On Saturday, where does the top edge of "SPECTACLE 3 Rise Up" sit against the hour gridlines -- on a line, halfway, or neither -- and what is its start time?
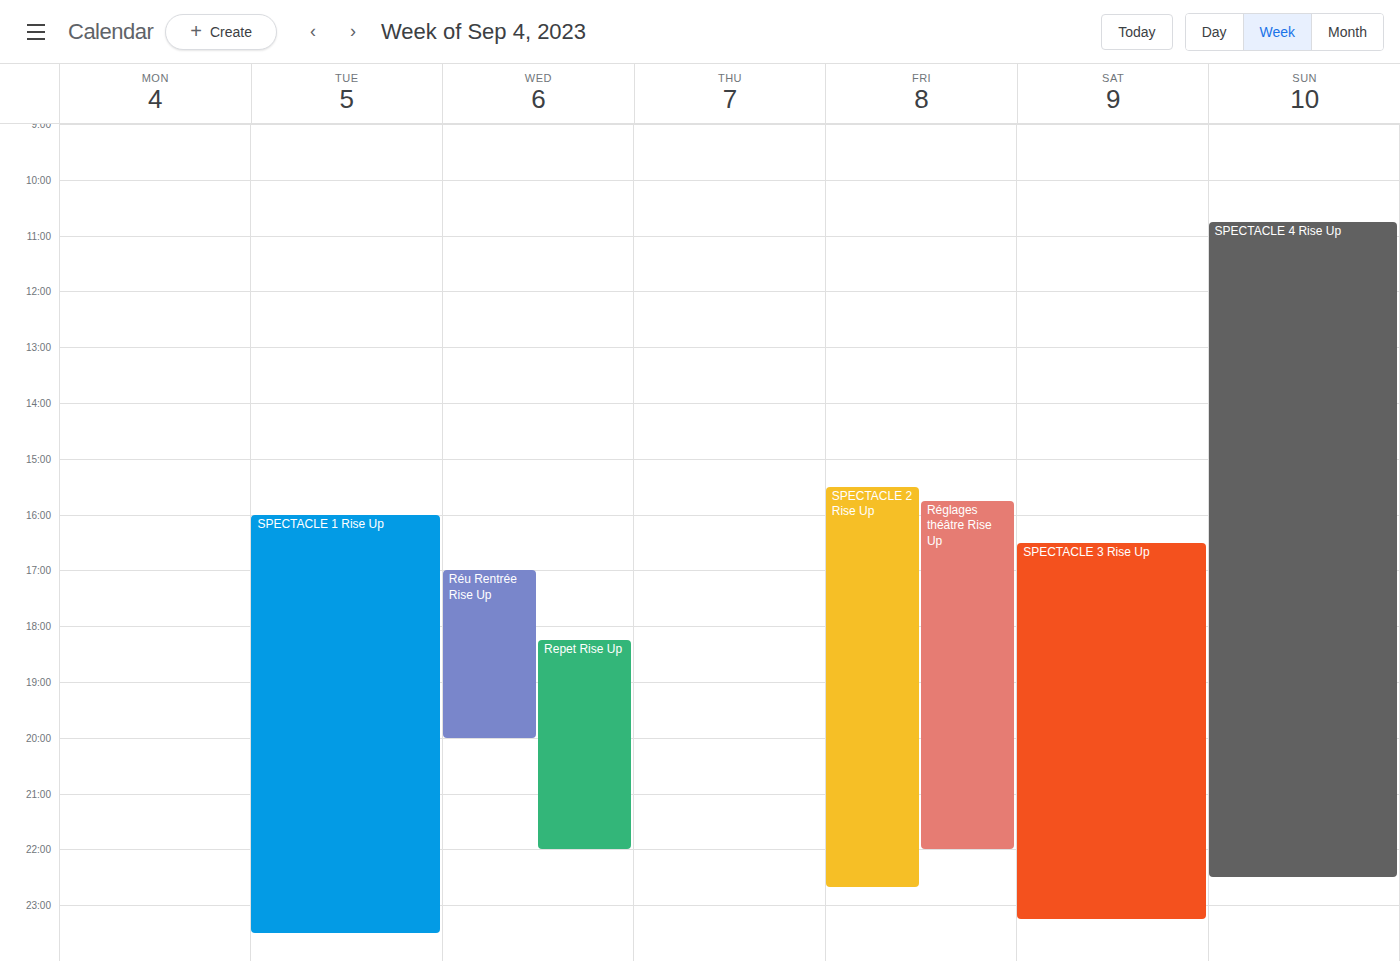
4:30 PM -- halfway between the 4 PM and 5 PM lines.